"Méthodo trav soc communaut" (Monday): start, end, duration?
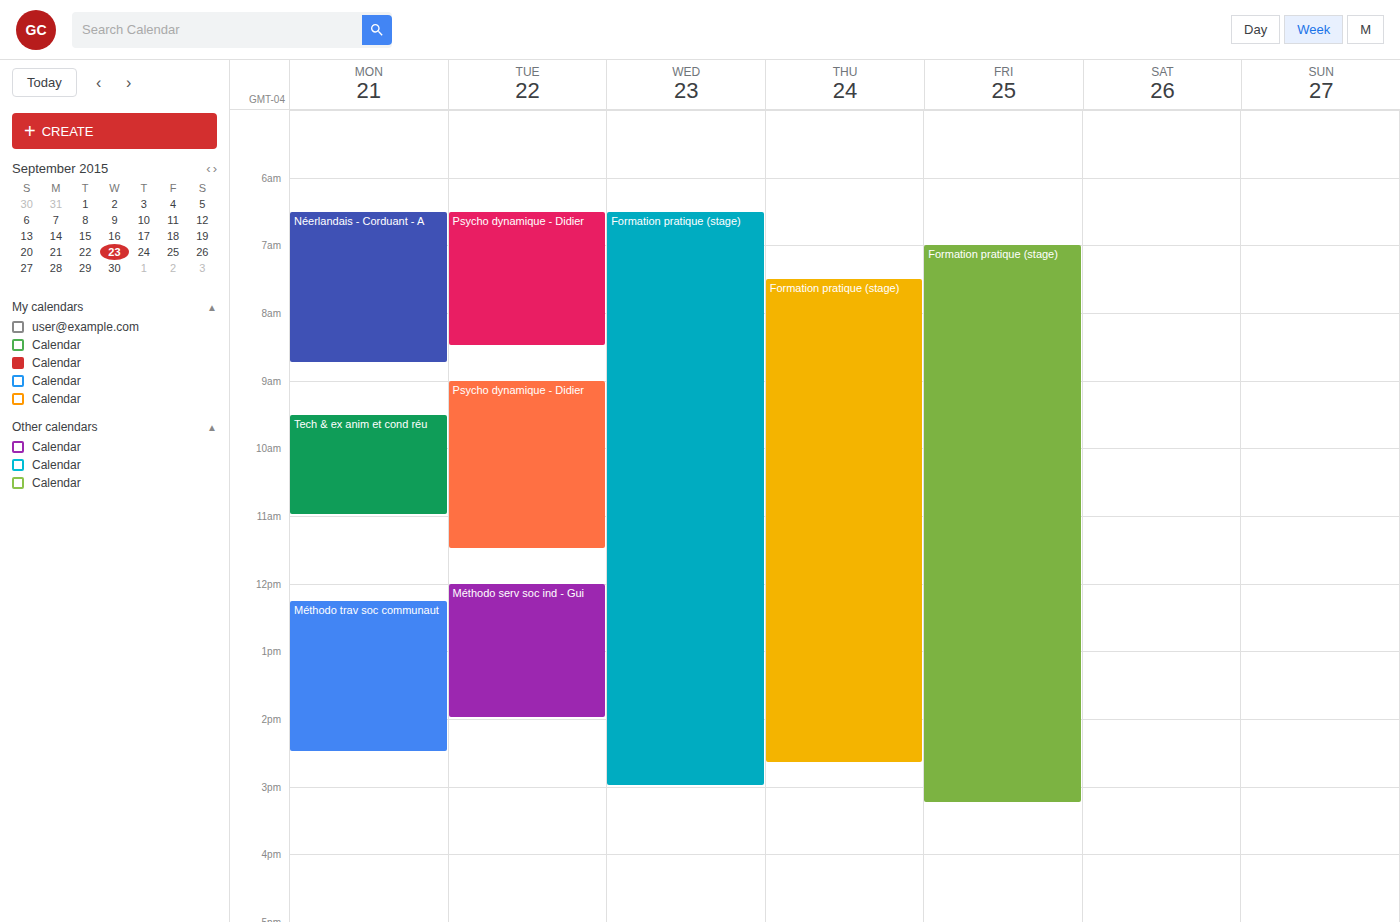
12:15 PM to 2:30 PM, 2 hours 15 minutes